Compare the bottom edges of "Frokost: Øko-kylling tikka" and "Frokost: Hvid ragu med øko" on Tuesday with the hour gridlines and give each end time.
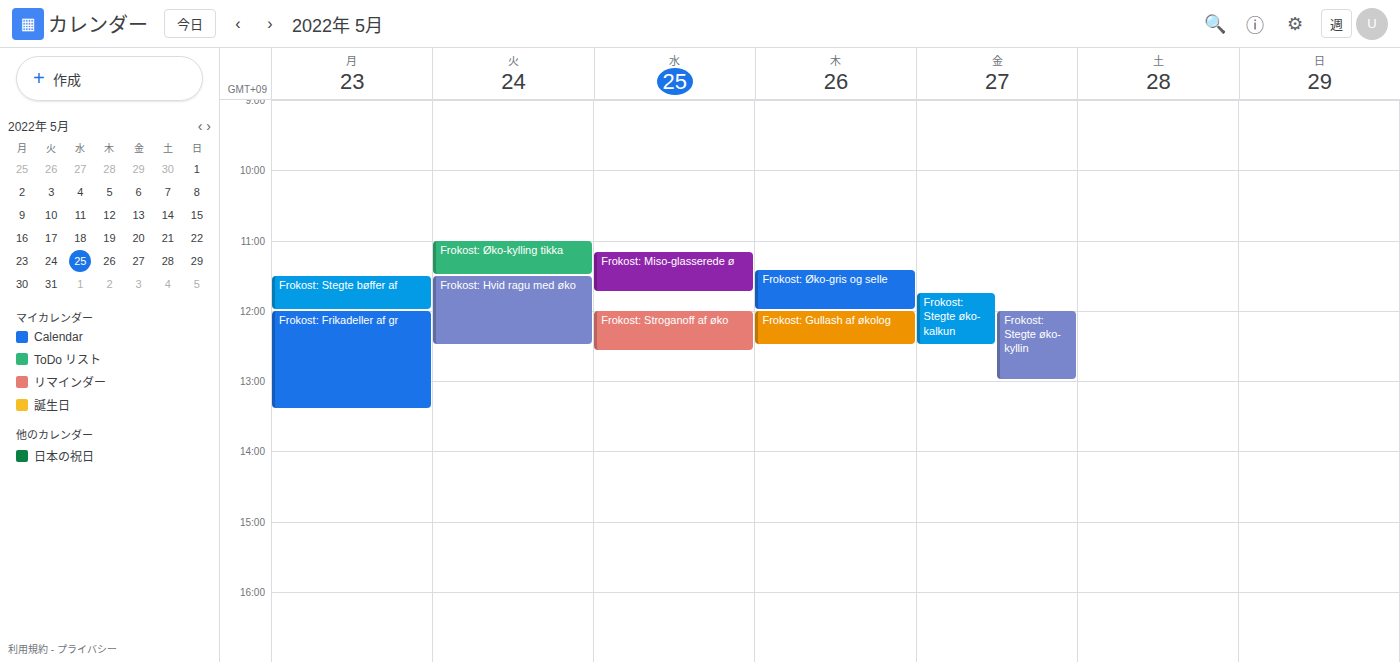
"Frokost: Øko-kylling tikka": 11:30 AM, halfway between the 11 AM and 12 PM lines. "Frokost: Hvid ragu med øko": 12:30 PM, halfway between the 12 PM and 1 PM lines.